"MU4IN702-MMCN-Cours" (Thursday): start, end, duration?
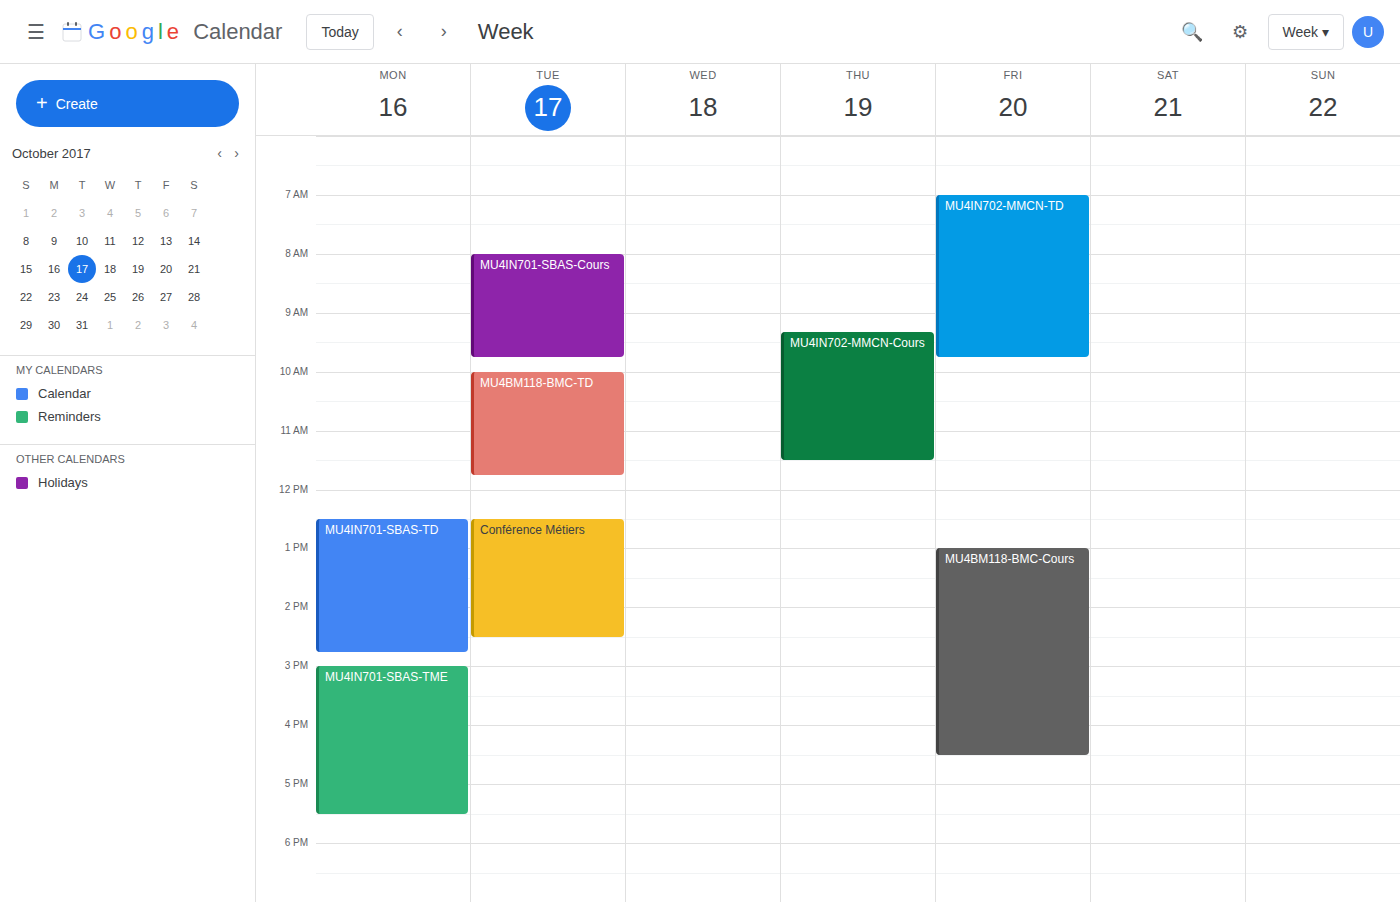
9:20 AM to 11:30 AM, 2 hours 10 minutes